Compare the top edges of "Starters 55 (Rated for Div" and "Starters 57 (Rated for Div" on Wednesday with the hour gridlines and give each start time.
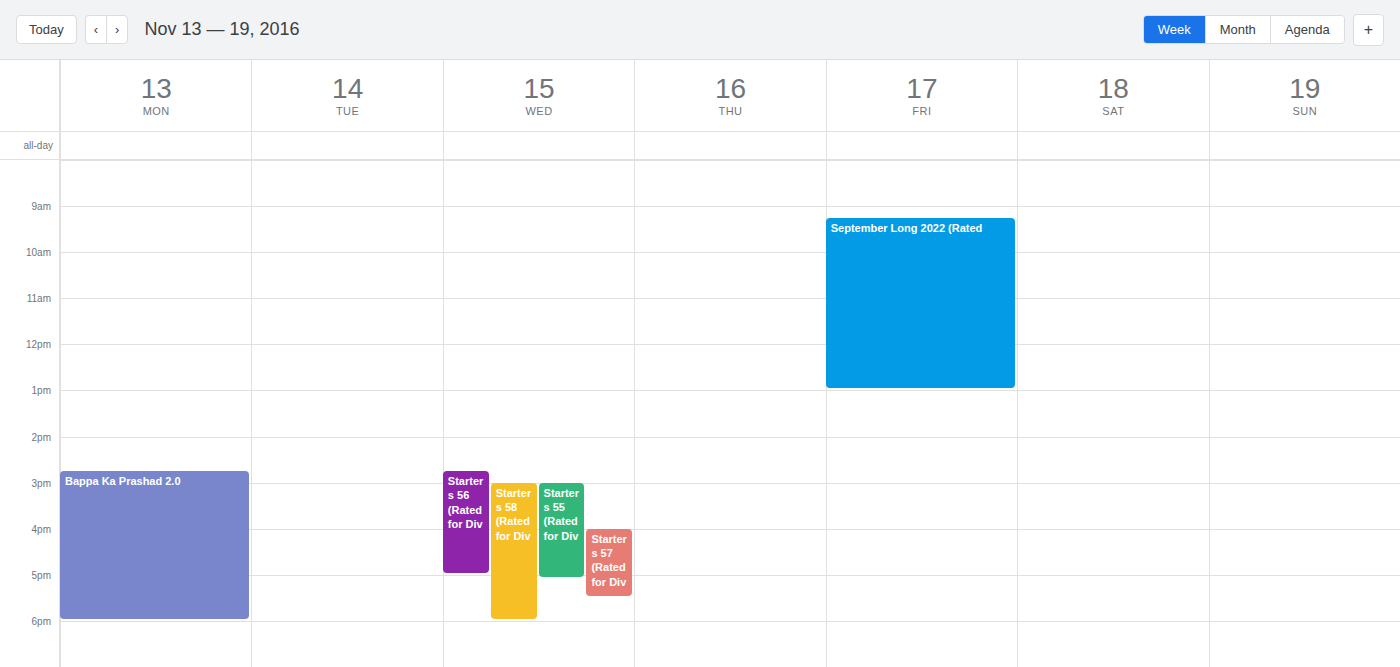
"Starters 55 (Rated for Div": 3:00 PM, exactly on the 3 PM line. "Starters 57 (Rated for Div": 4:00 PM, exactly on the 4 PM line.